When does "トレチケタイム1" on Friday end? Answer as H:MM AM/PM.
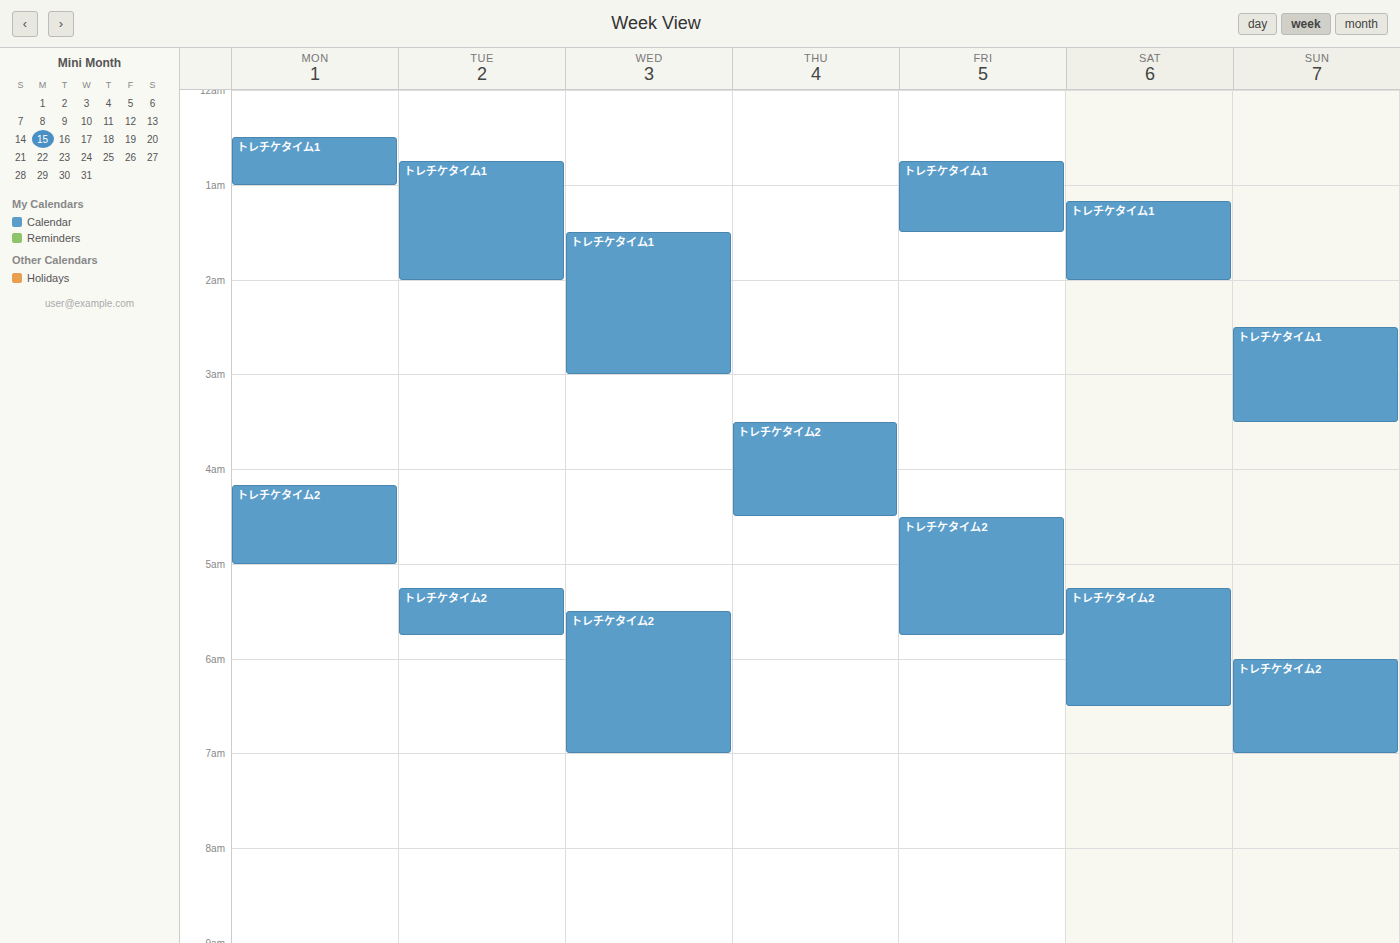
1:30 AM